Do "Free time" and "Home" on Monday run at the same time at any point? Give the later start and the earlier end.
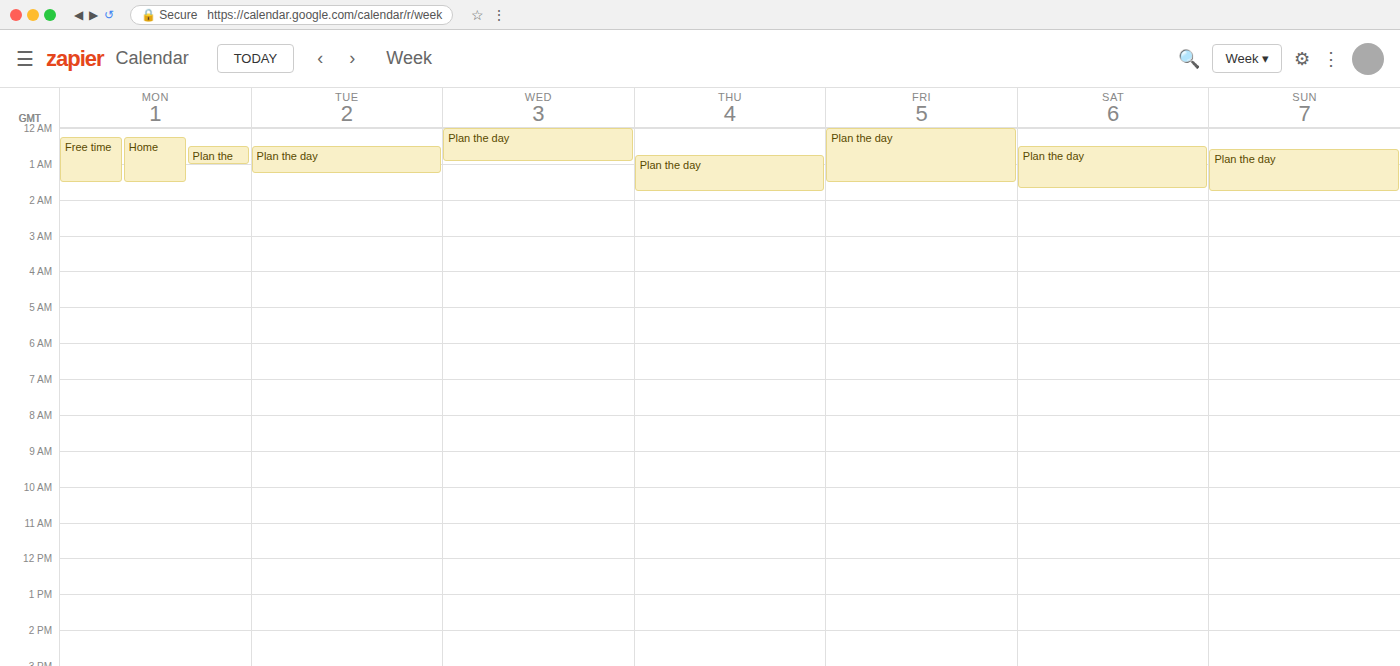
"Free time" runs 12:15 AM to 1:30 AM, inside "Home" -- they overlap.